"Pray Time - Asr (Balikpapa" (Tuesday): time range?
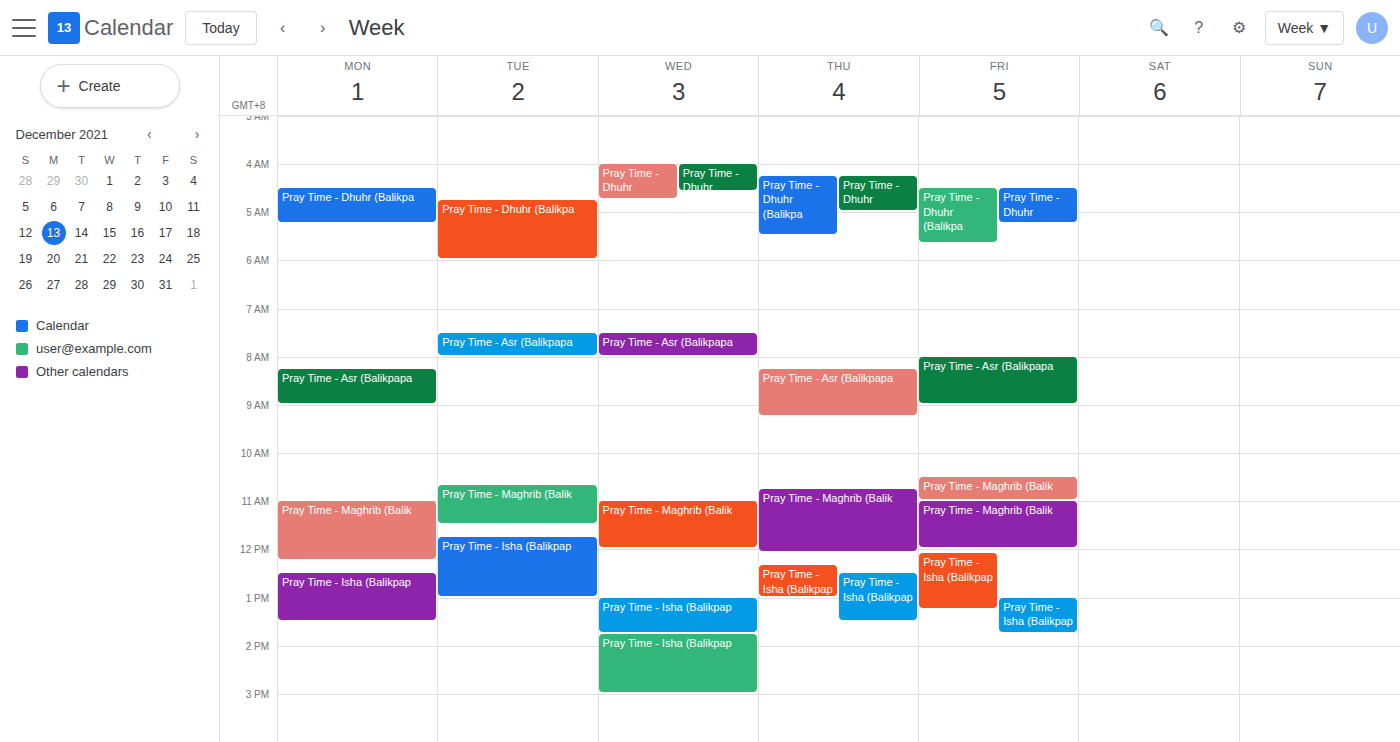
07:30 to 08:00